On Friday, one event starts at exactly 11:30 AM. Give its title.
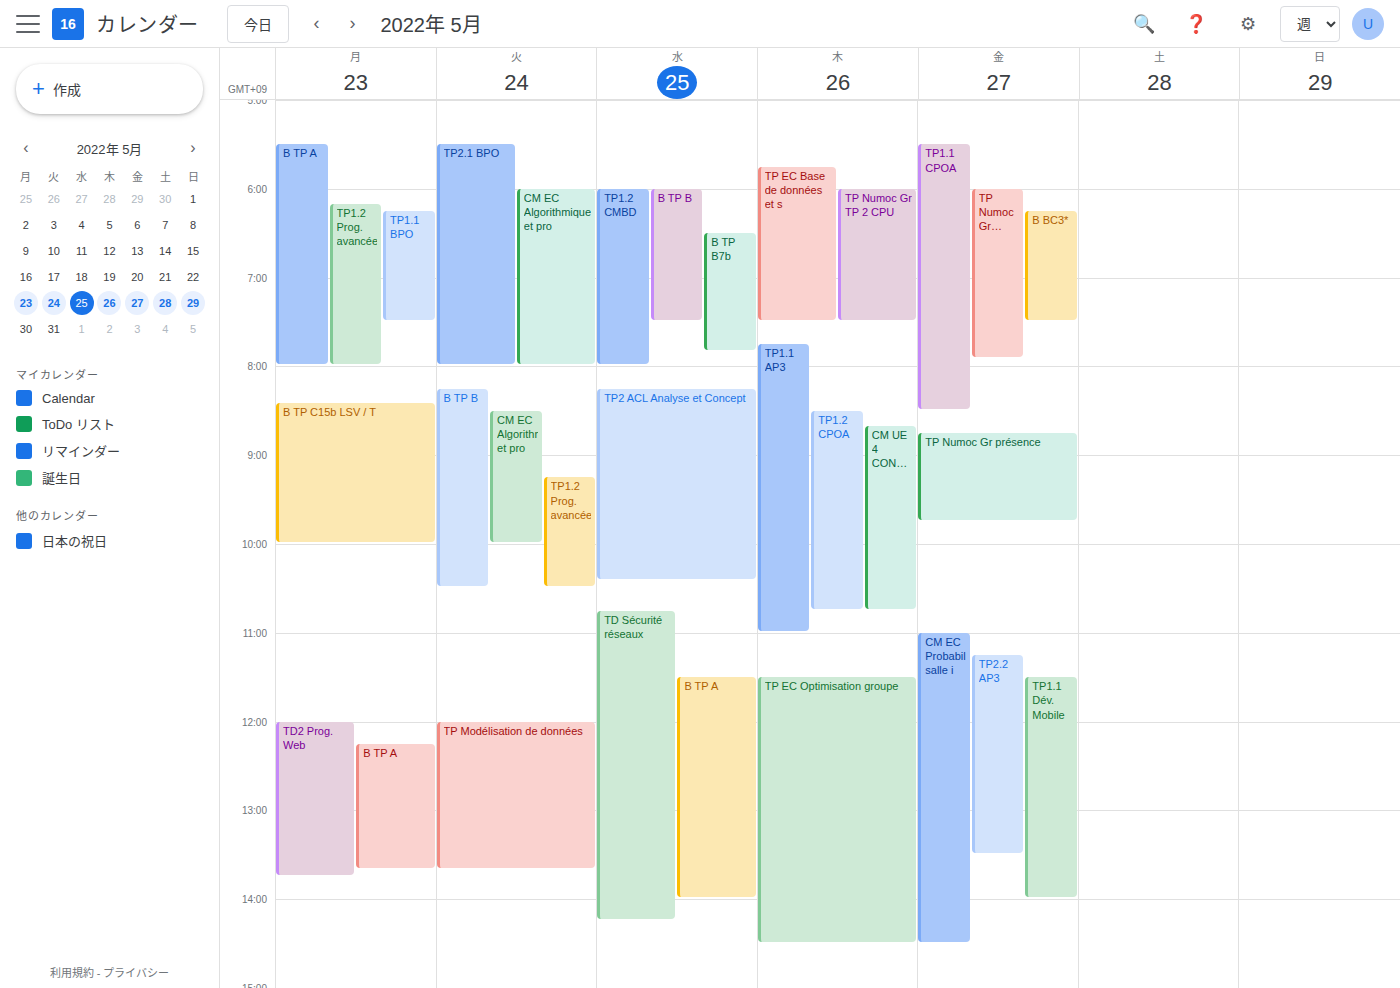
"TP1.1 Dév. Mobile"